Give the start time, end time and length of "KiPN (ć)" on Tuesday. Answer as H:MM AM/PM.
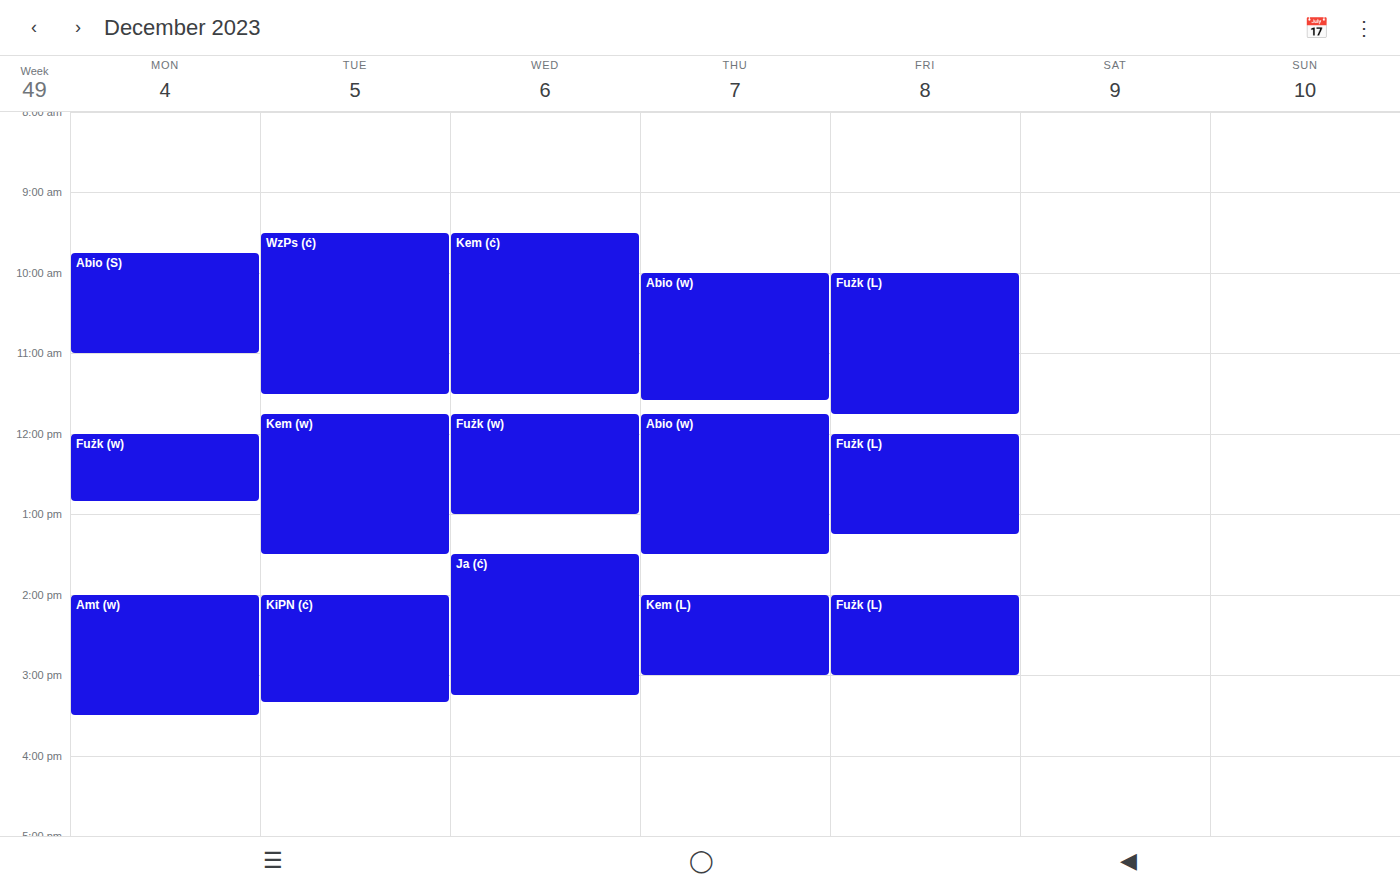
2:00 PM to 3:20 PM, 1 hour 20 minutes